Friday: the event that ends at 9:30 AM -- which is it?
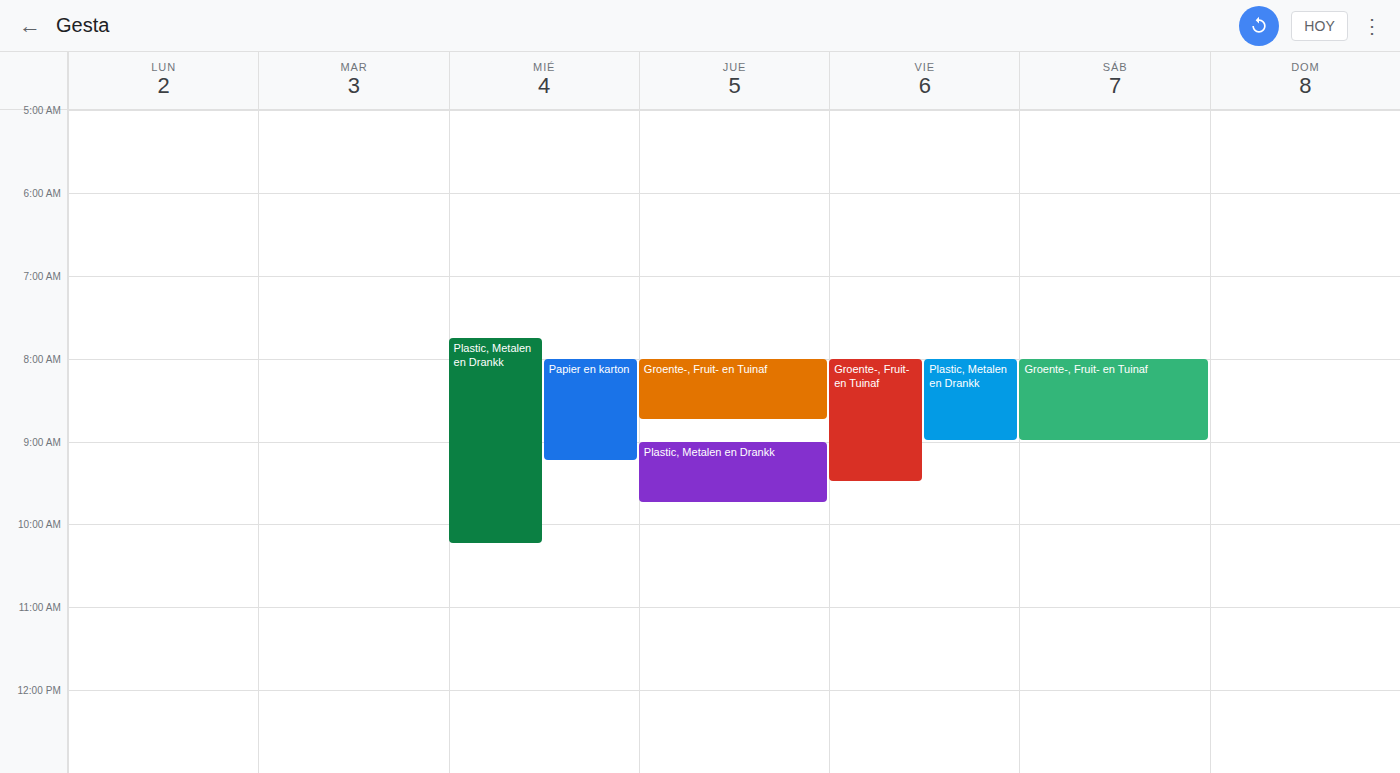
"Groente-, Fruit- en Tuinaf"